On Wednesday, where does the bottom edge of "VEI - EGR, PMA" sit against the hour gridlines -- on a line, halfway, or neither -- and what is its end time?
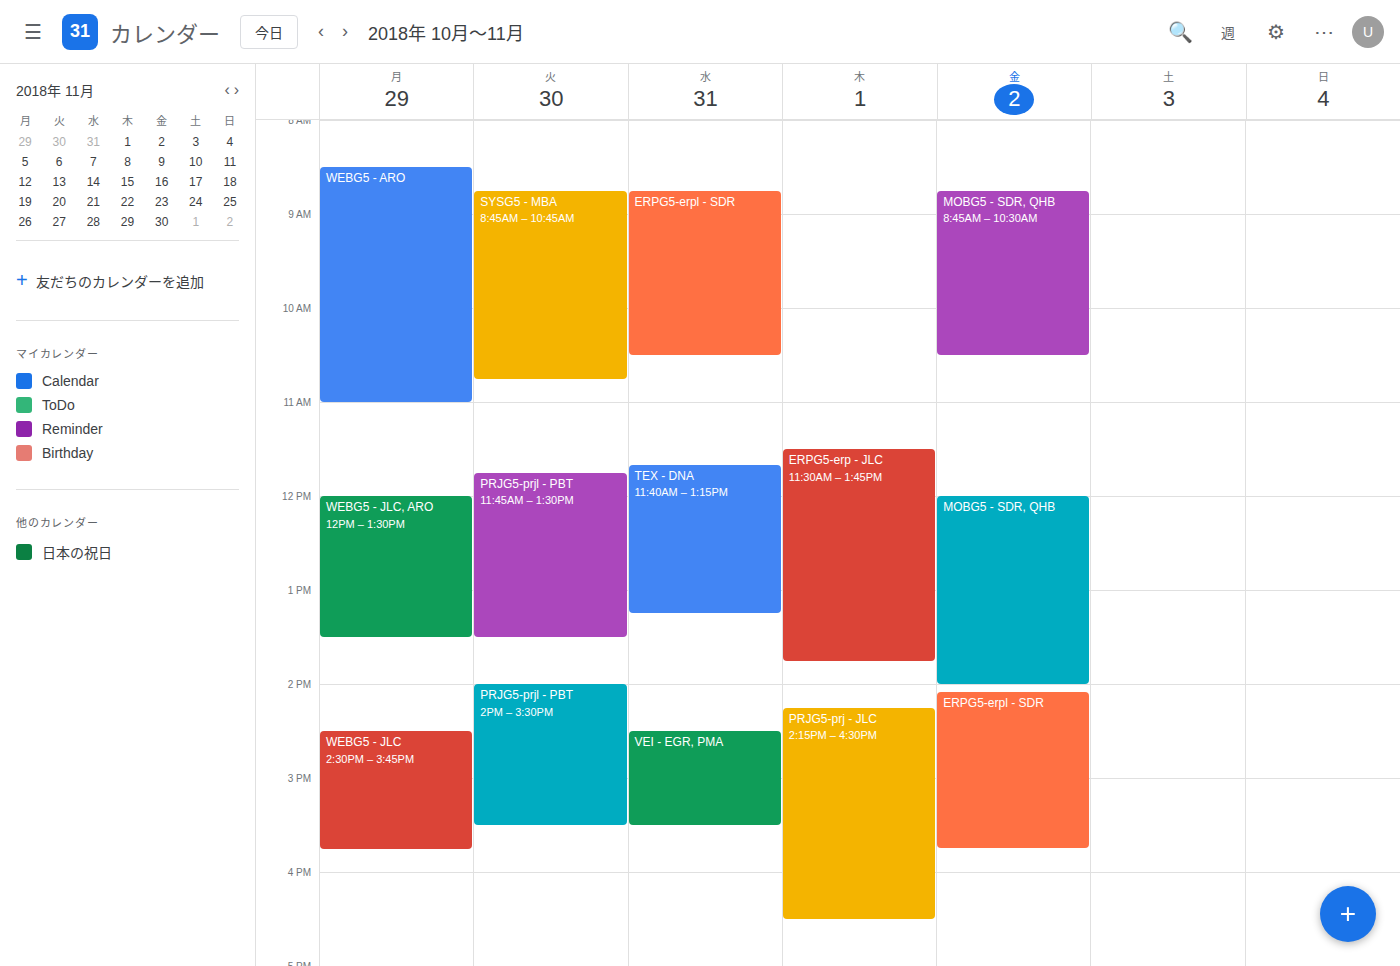
3:30 PM -- halfway between the 3 PM and 4 PM lines.